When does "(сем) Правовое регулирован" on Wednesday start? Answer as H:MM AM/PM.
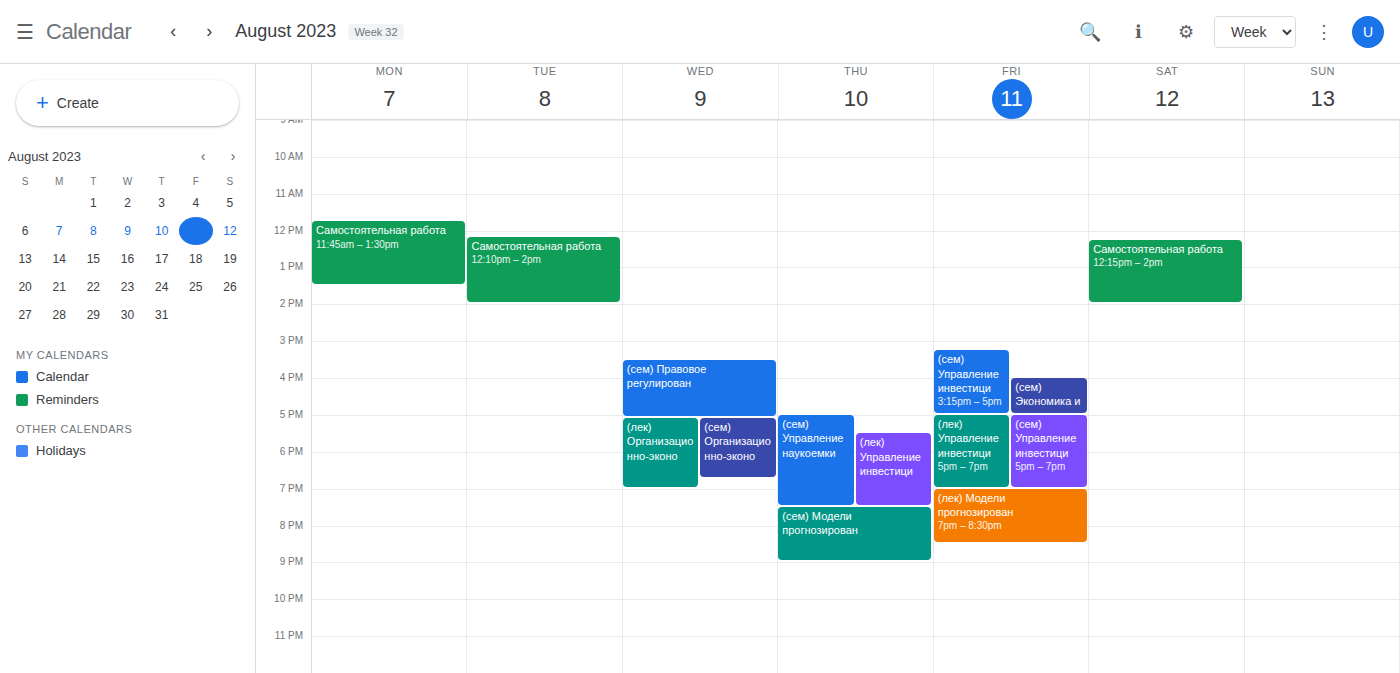
3:30 PM